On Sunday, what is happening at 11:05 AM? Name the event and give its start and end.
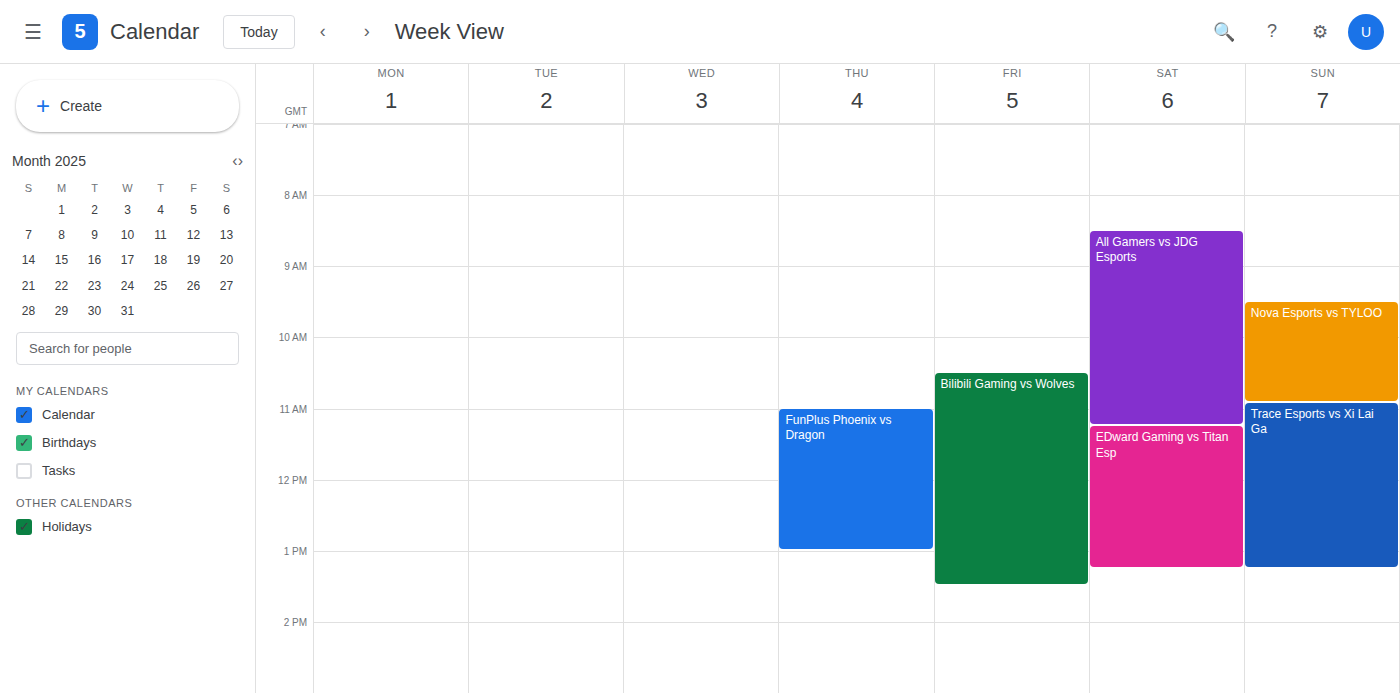
"Trace Esports vs Xi Lai Ga", 10:55 AM to 1:15 PM